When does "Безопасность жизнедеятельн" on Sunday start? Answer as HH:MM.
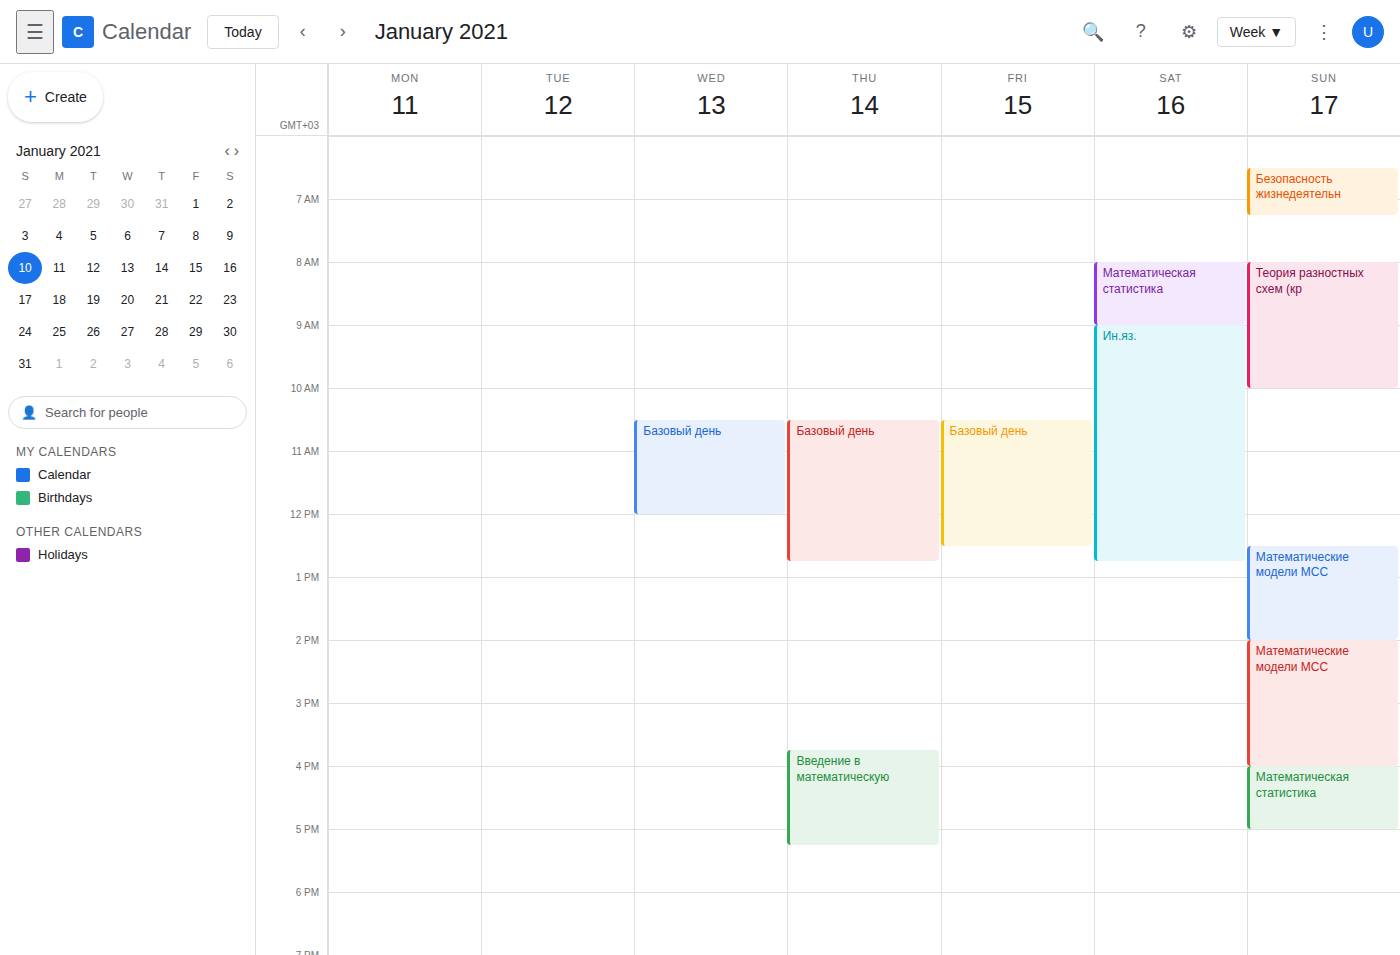
06:30